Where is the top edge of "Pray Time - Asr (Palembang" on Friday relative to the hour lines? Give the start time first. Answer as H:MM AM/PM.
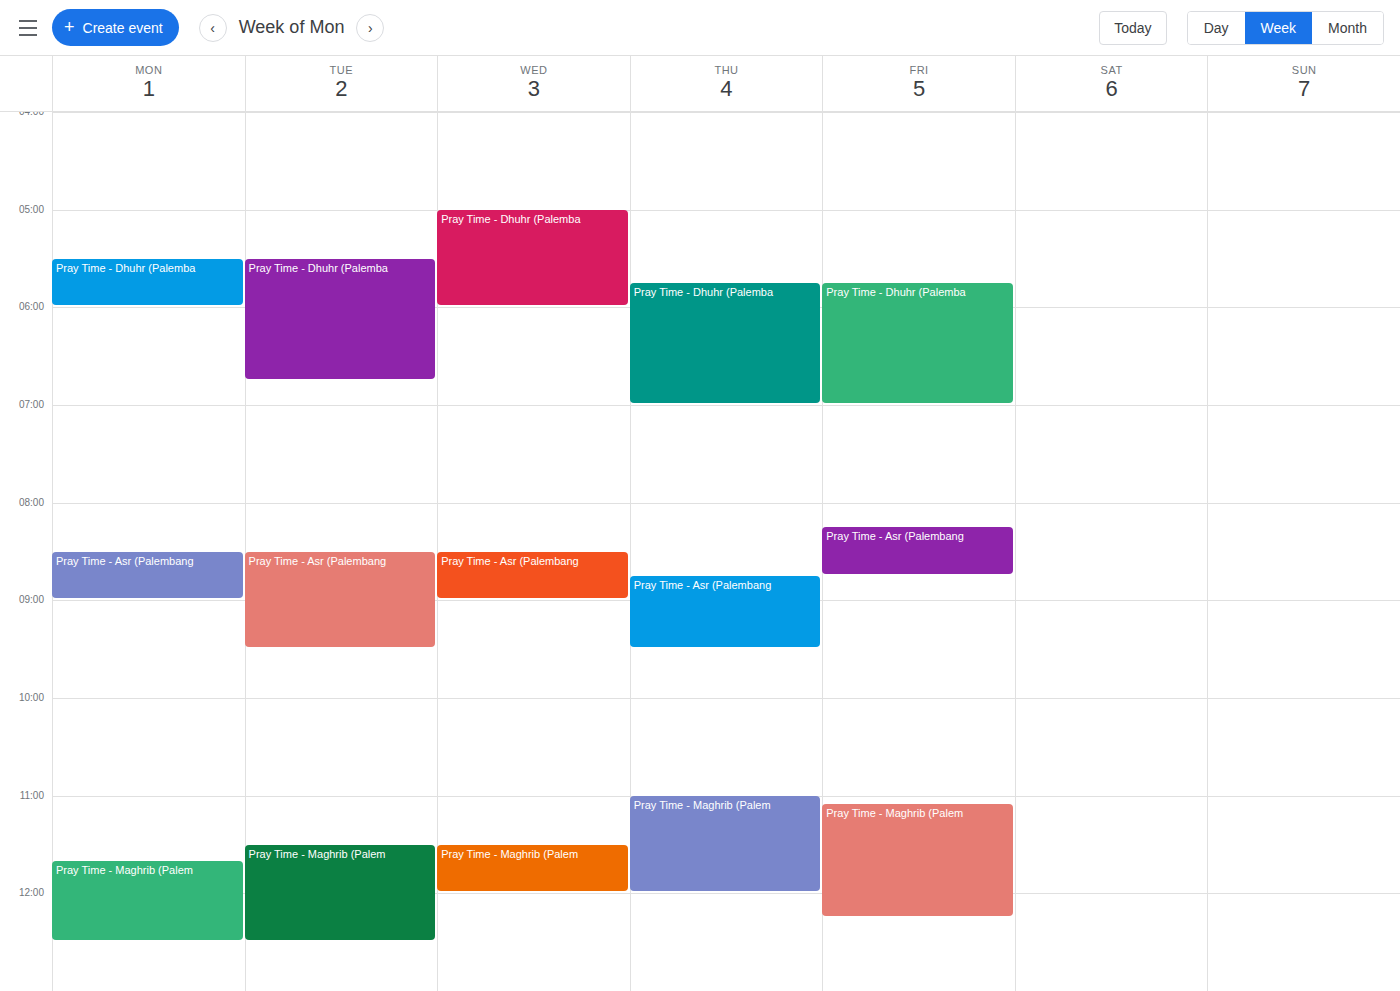
8:15 AM -- neither: a quarter of the way from the 8 AM line to the 9 AM line.